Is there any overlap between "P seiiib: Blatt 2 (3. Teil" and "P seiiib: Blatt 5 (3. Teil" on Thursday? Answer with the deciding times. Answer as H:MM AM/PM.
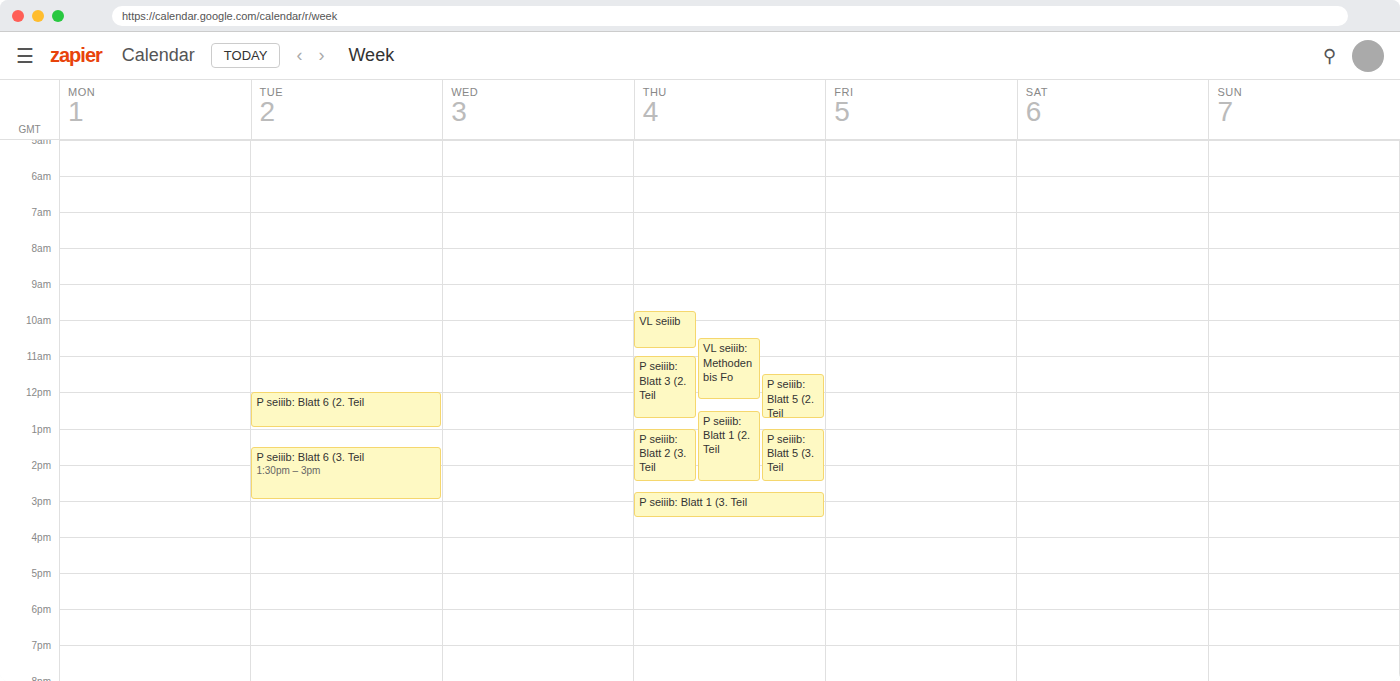
"P seiiib: Blatt 2 (3. Teil" runs 1:00 PM to 2:30 PM, inside "P seiiib: Blatt 5 (3. Teil" -- they overlap.